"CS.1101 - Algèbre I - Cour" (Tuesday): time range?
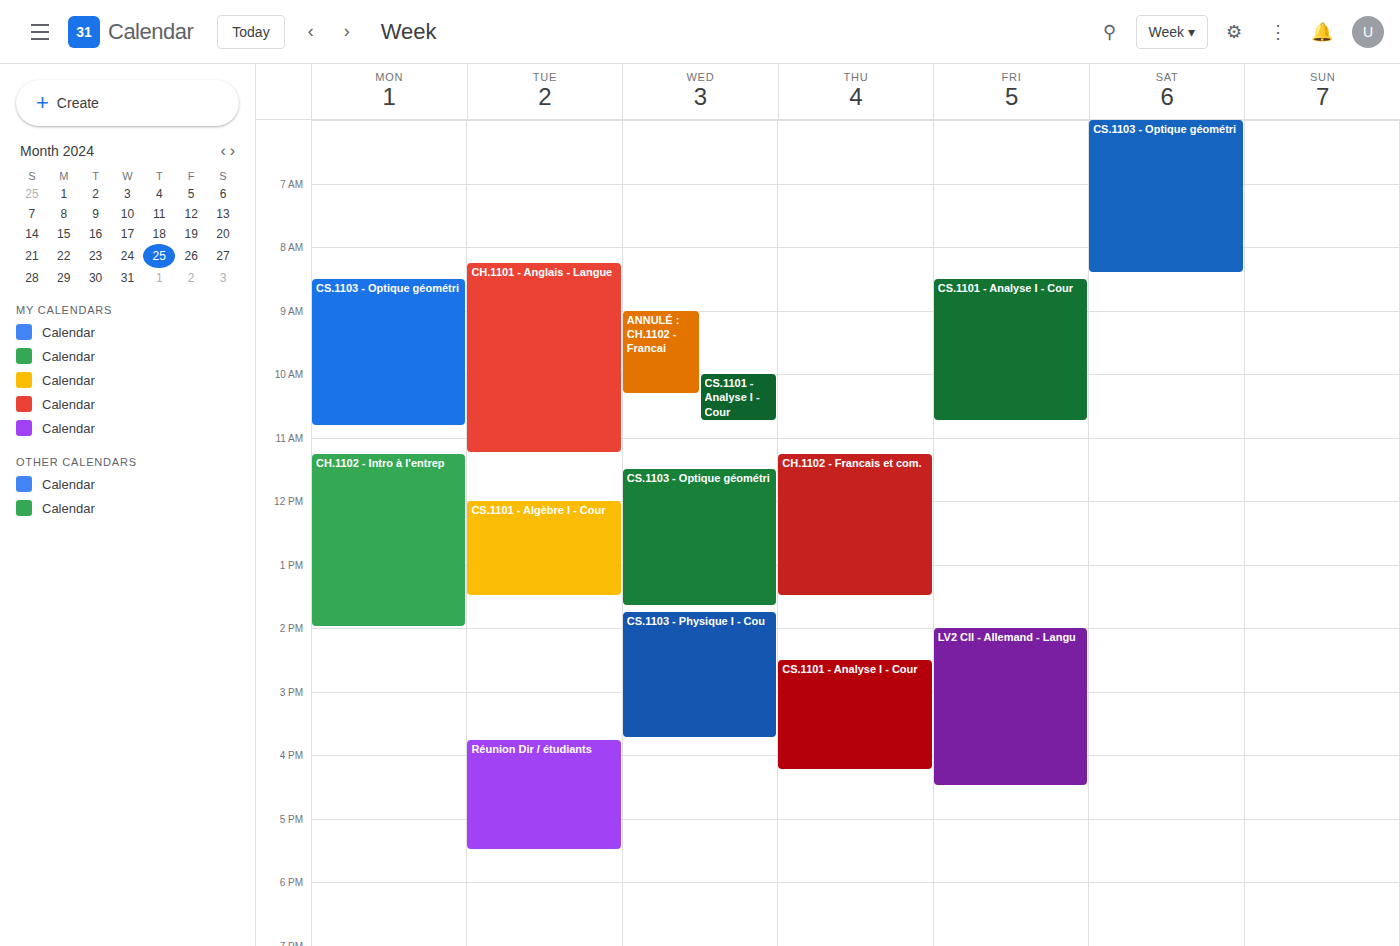
12:00 PM to 1:30 PM